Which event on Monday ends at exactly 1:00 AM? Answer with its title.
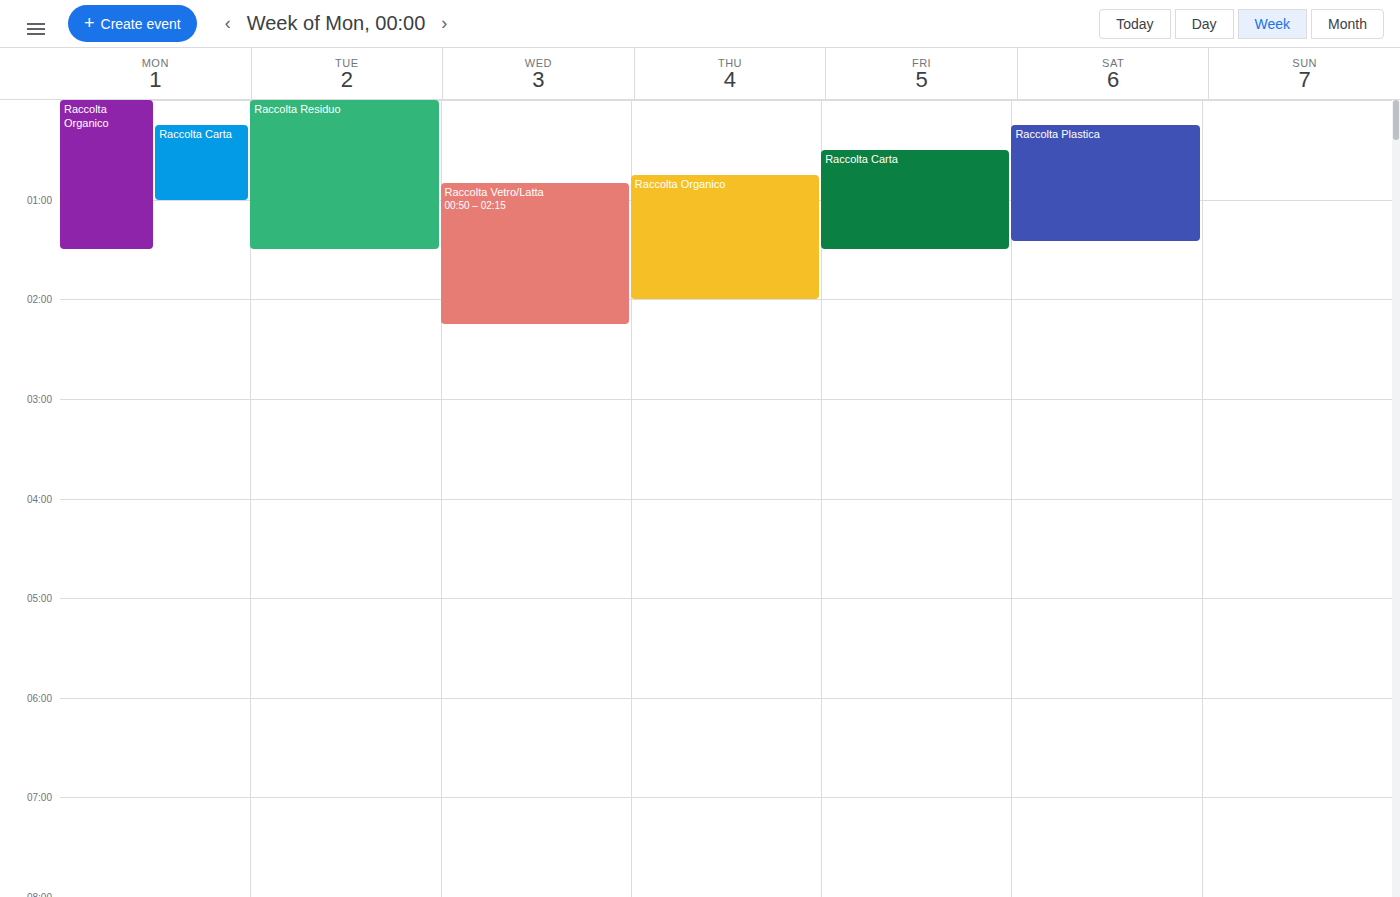
"Raccolta Carta"